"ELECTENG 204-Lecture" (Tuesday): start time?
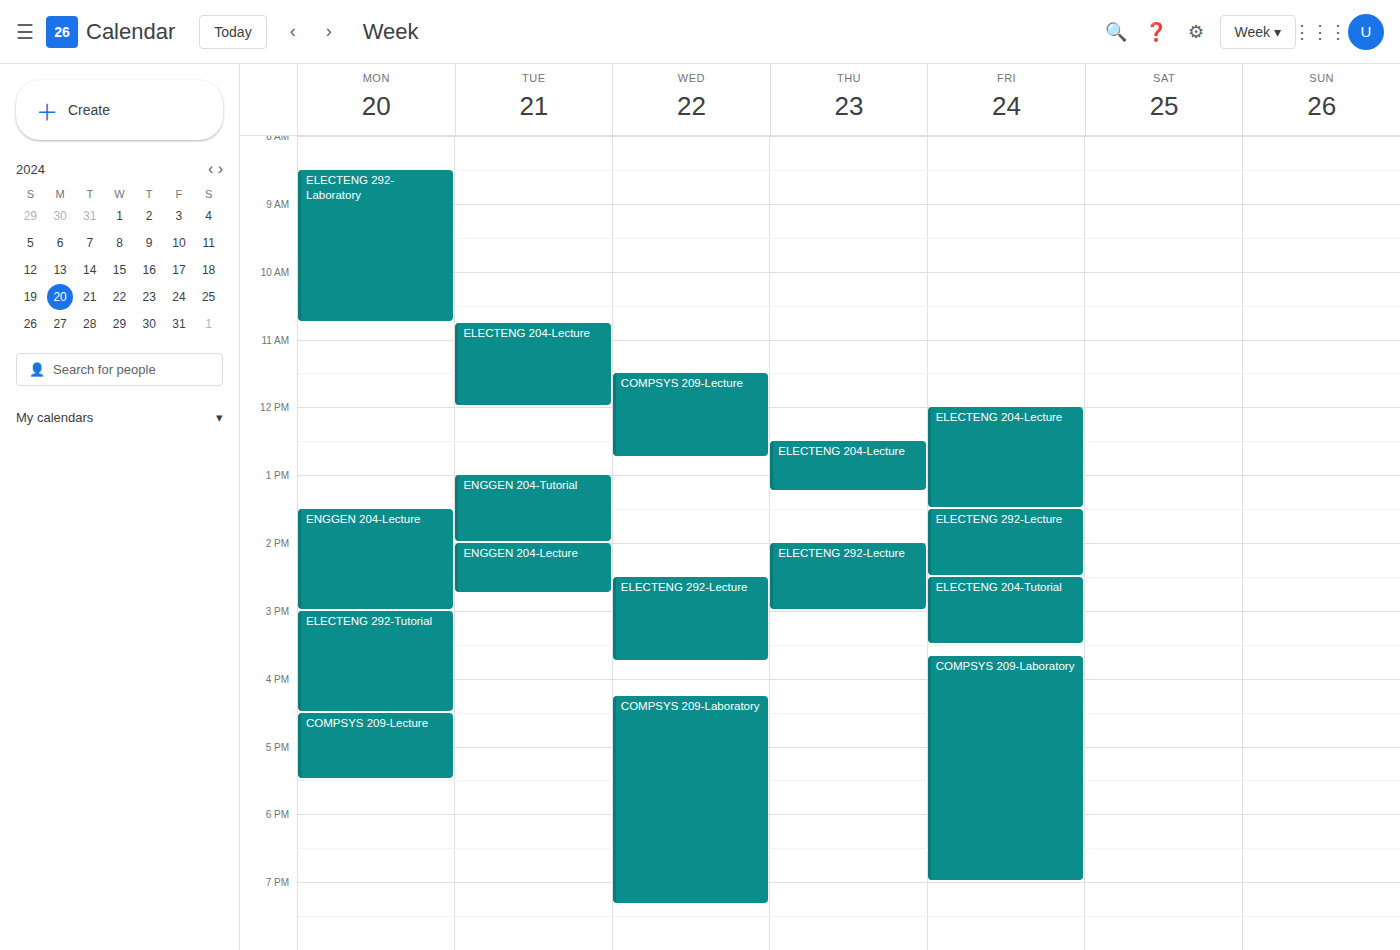
10:45 AM